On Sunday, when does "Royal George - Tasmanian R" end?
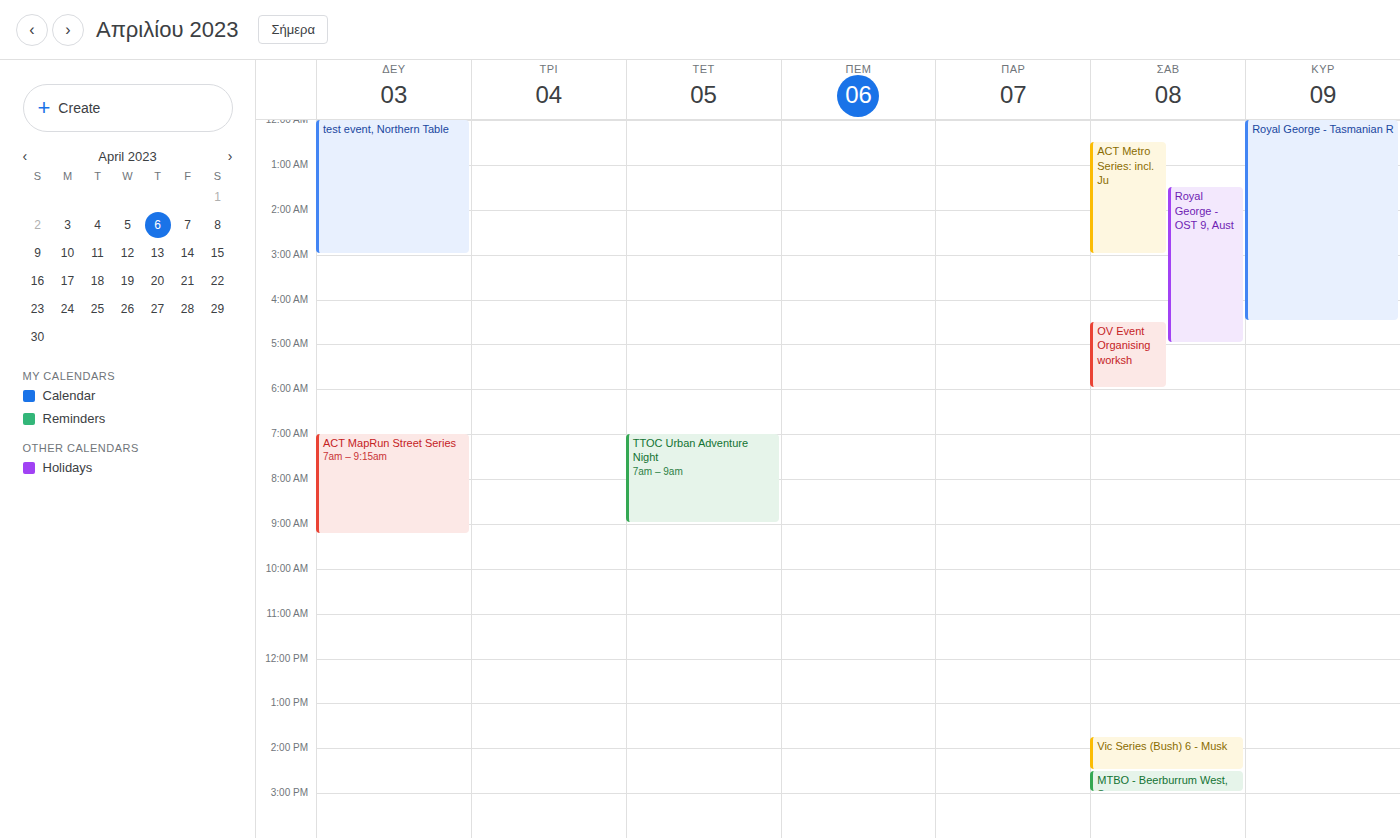
4:30 AM